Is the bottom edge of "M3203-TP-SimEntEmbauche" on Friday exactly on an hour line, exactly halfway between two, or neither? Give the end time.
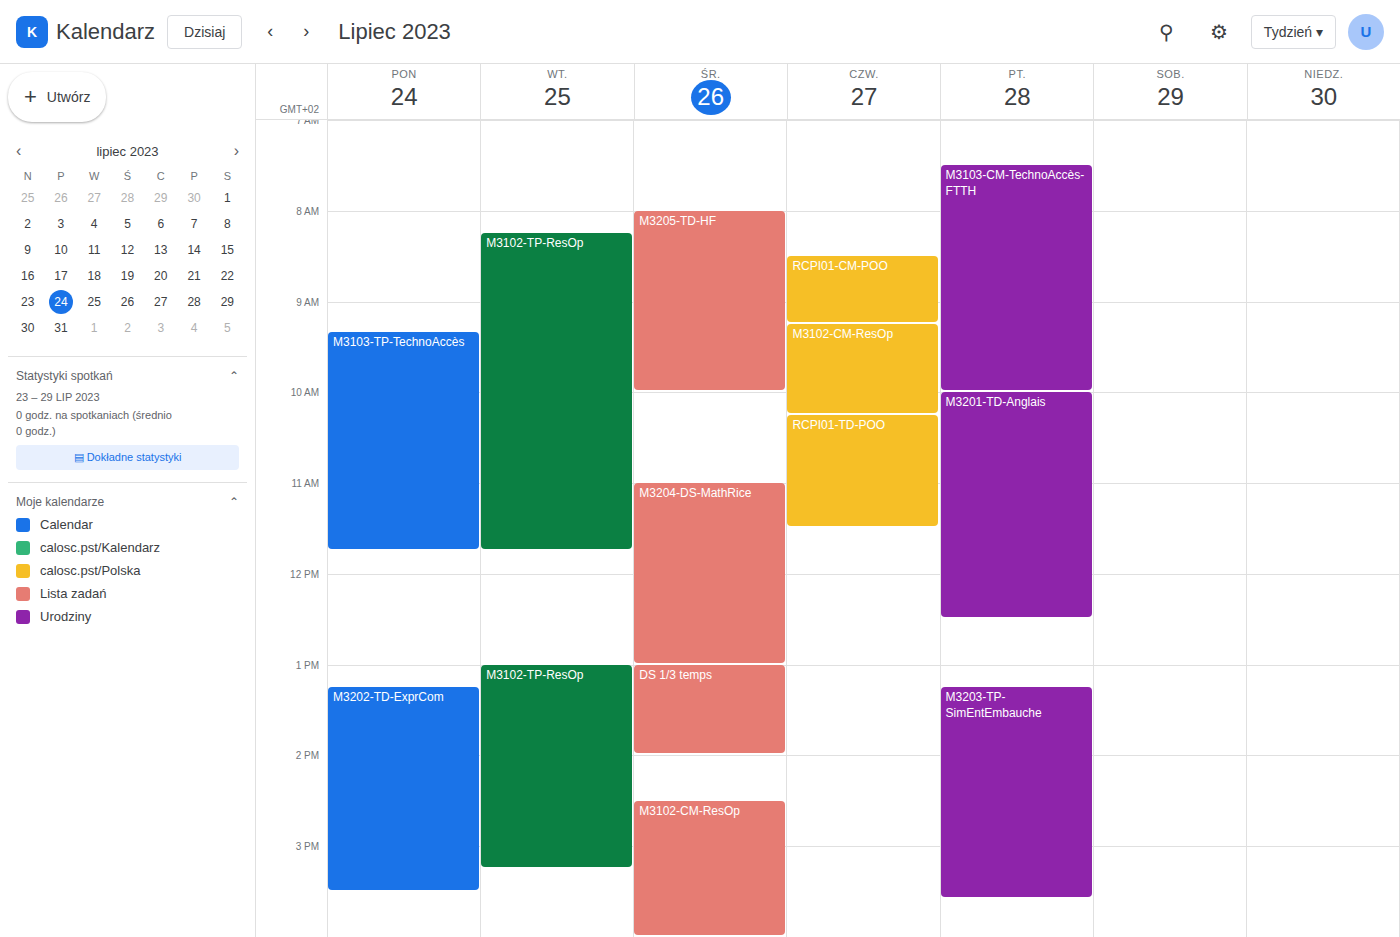
3:35 PM -- neither: 35 minutes below the 3 PM line and 25 minutes above the 4 PM line.